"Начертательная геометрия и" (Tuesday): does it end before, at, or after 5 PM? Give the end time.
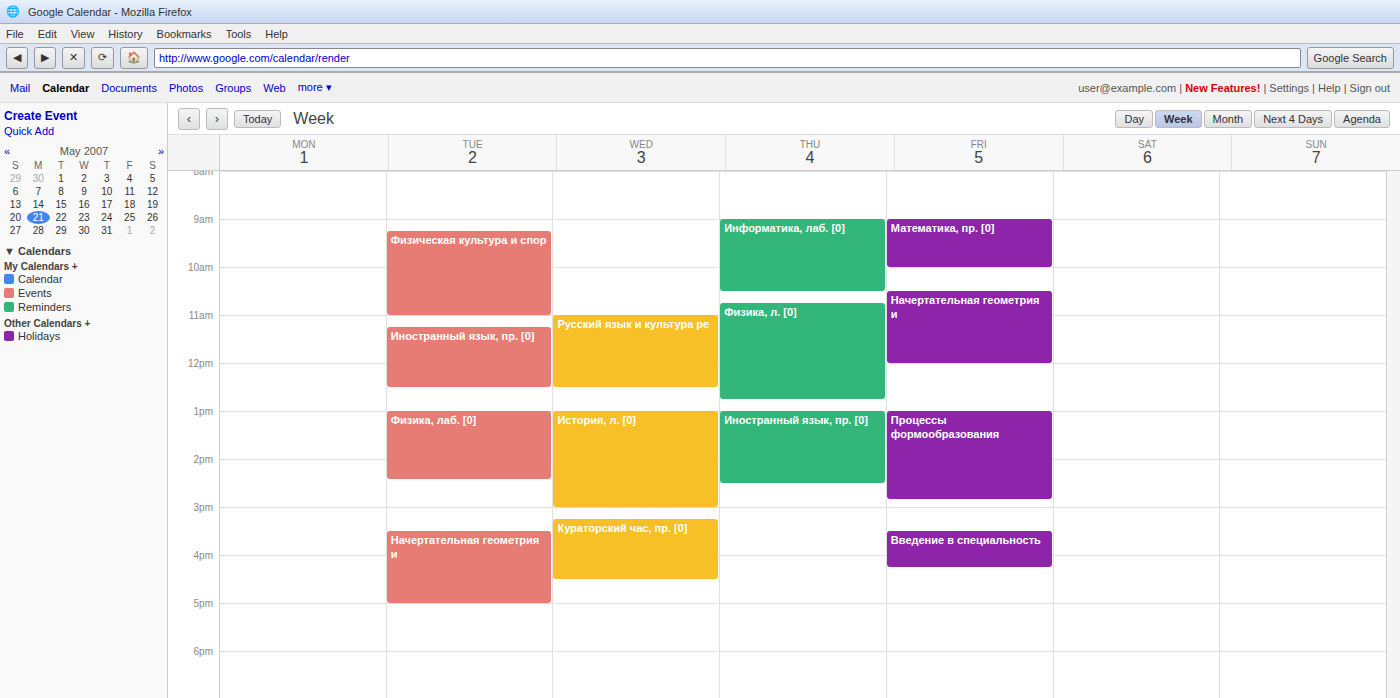
5:00 PM -- exactly at 5 PM, on the 5 PM line.